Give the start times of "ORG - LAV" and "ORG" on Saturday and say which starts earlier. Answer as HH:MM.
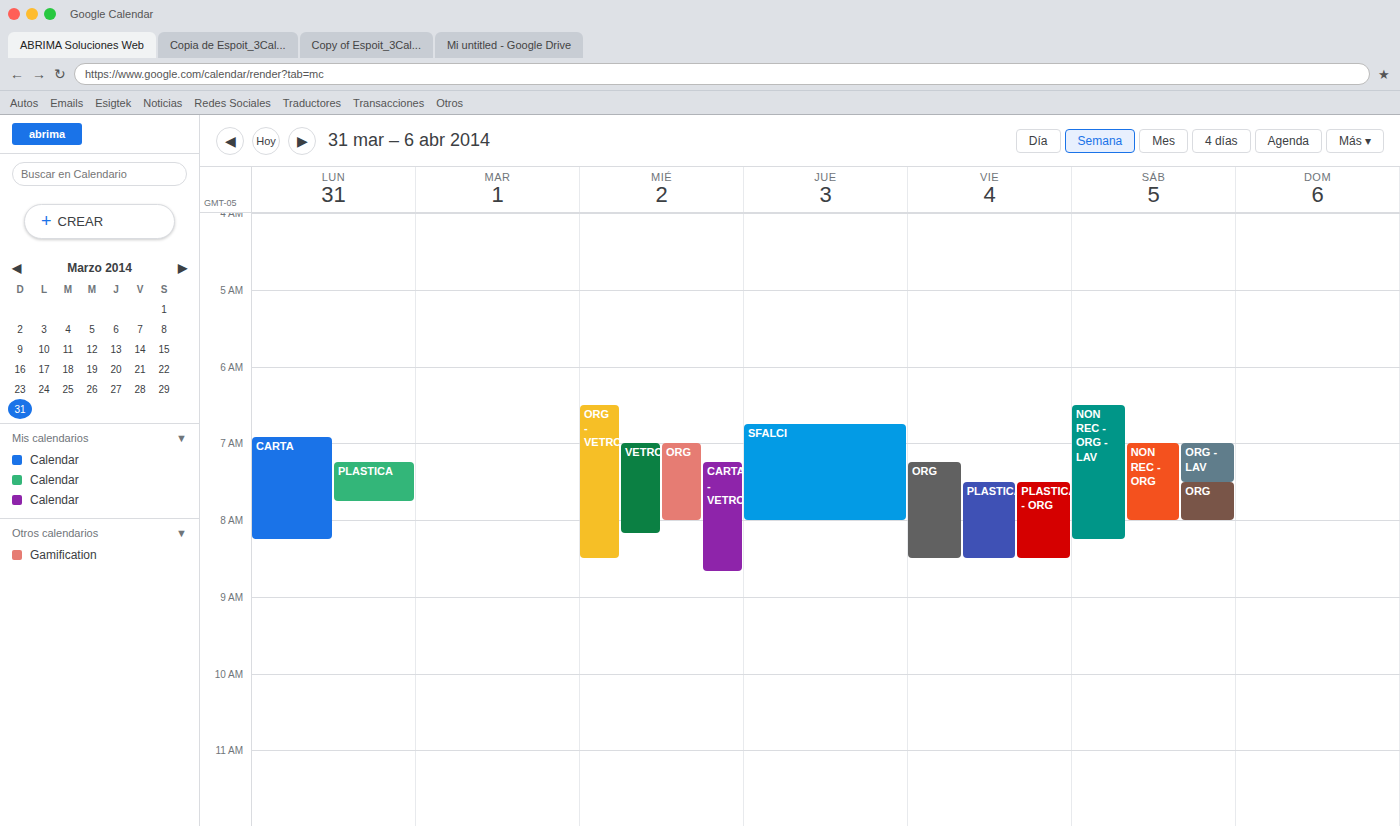
"ORG - LAV" 07:00; "ORG" 07:30.